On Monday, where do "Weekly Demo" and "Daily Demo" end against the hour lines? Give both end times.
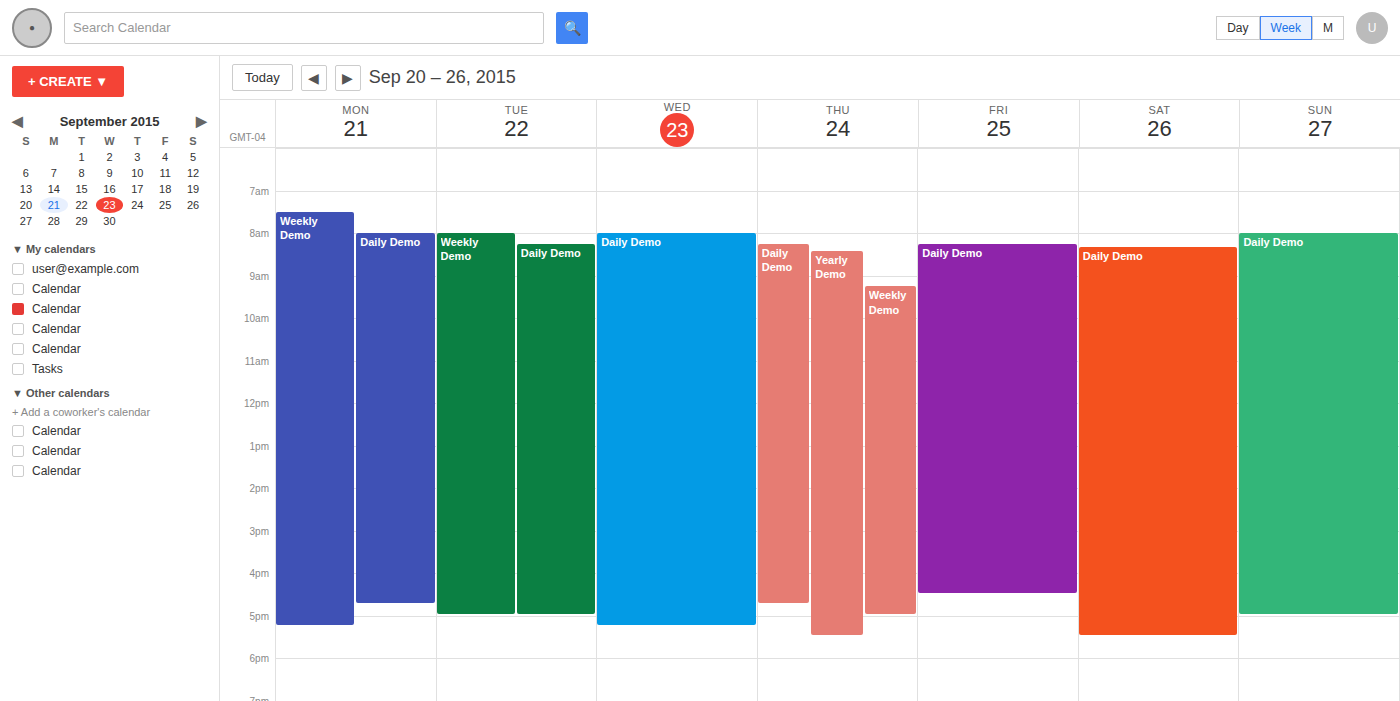
"Weekly Demo": 17:15, neither: a quarter of the way from the 17:00 line to the 18:00 line. "Daily Demo": 16:45, neither: three quarters of the way from the 16:00 line to the 17:00 line.